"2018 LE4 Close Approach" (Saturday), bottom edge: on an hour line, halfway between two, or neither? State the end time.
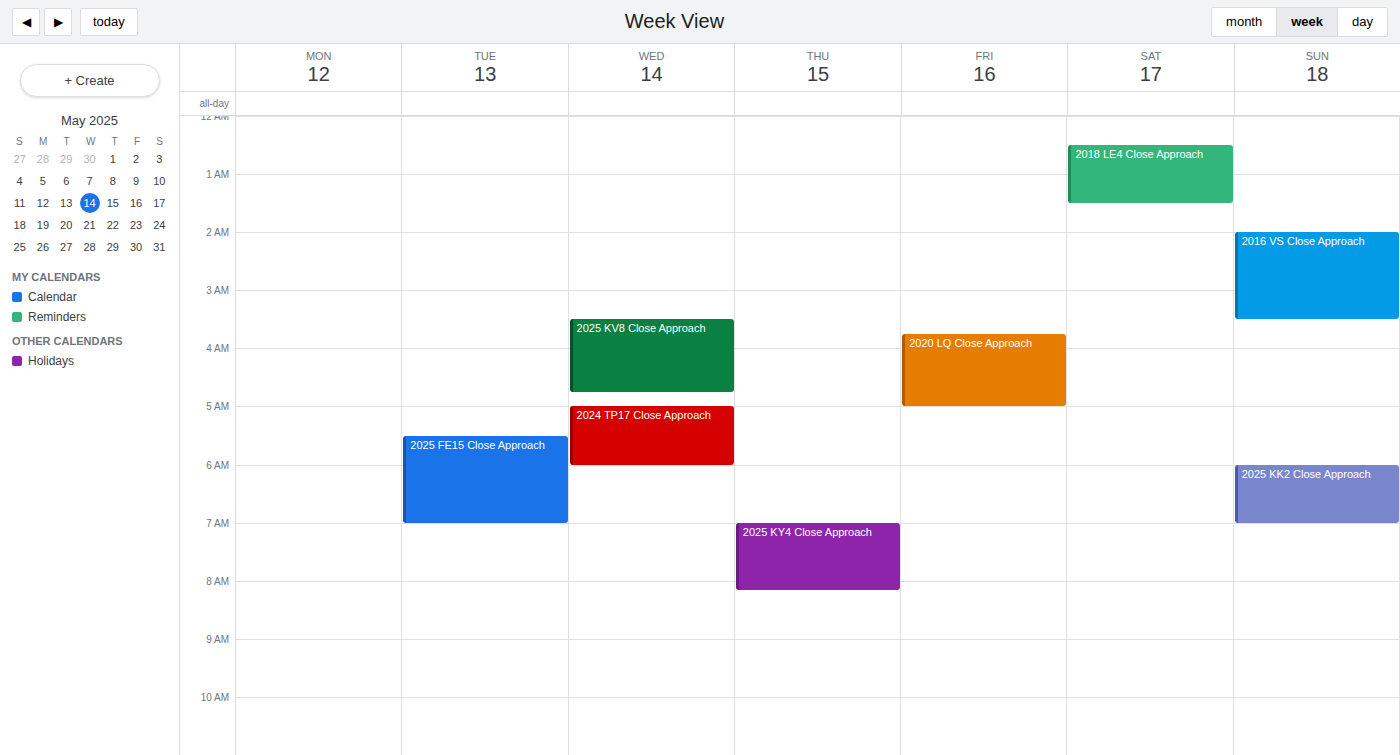
1:30 AM -- halfway between the 1 AM and 2 AM lines.